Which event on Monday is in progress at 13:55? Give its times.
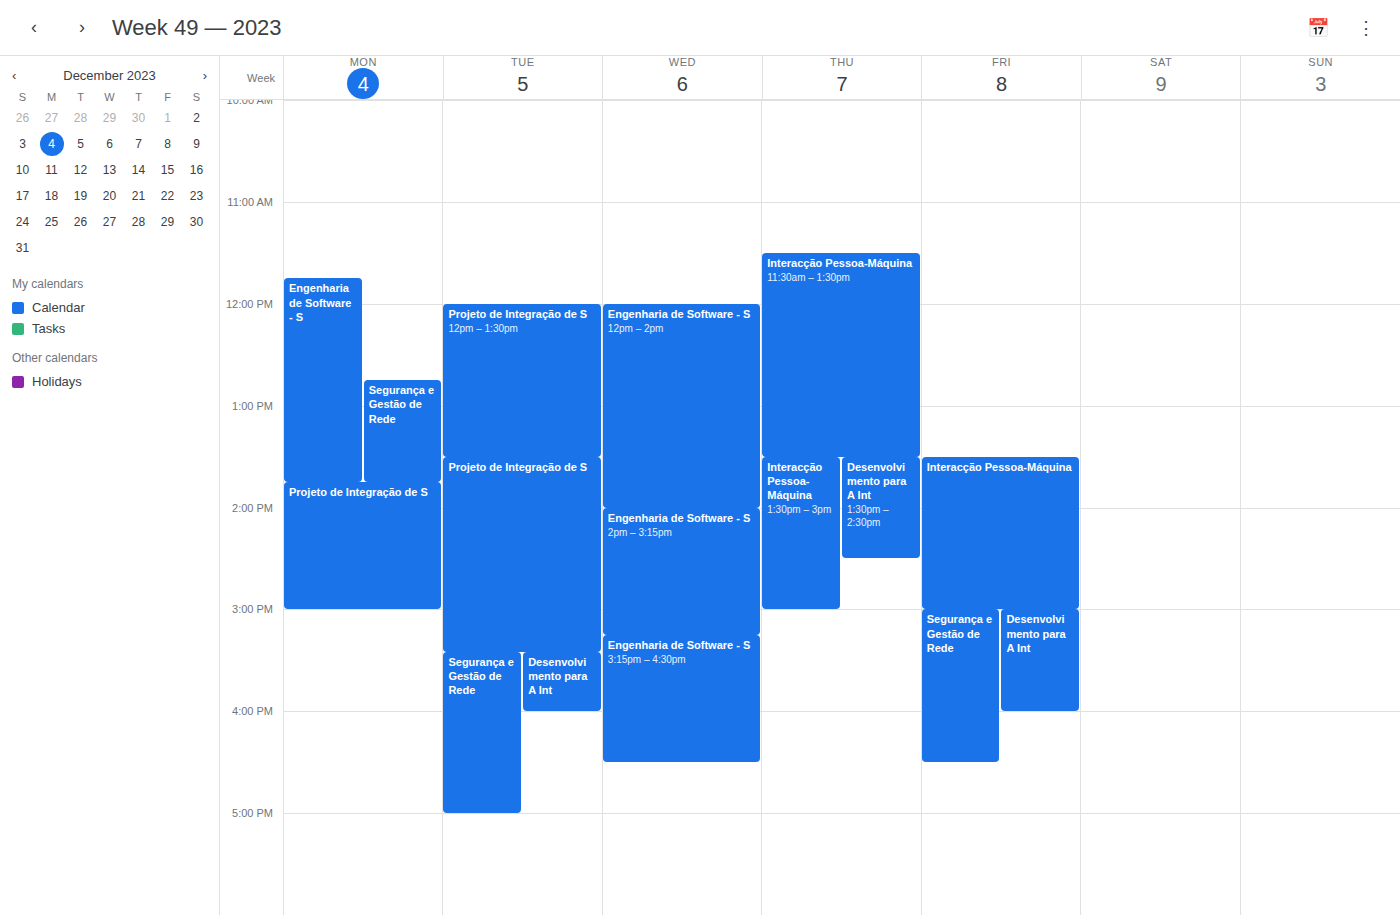
"Projeto de Integração de S", 13:45 to 15:00